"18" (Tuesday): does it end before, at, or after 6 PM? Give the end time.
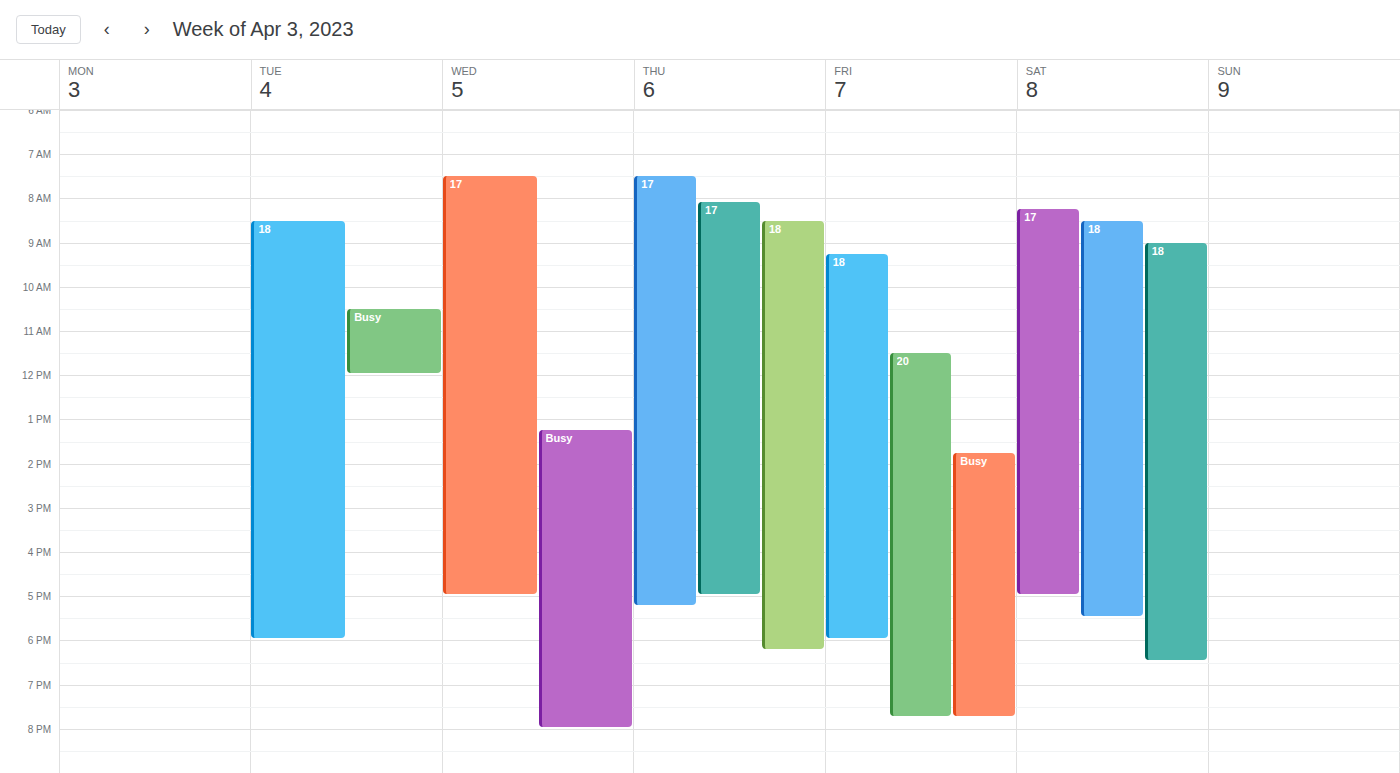
6:00 PM -- exactly at 6 PM, on the 6 PM line.